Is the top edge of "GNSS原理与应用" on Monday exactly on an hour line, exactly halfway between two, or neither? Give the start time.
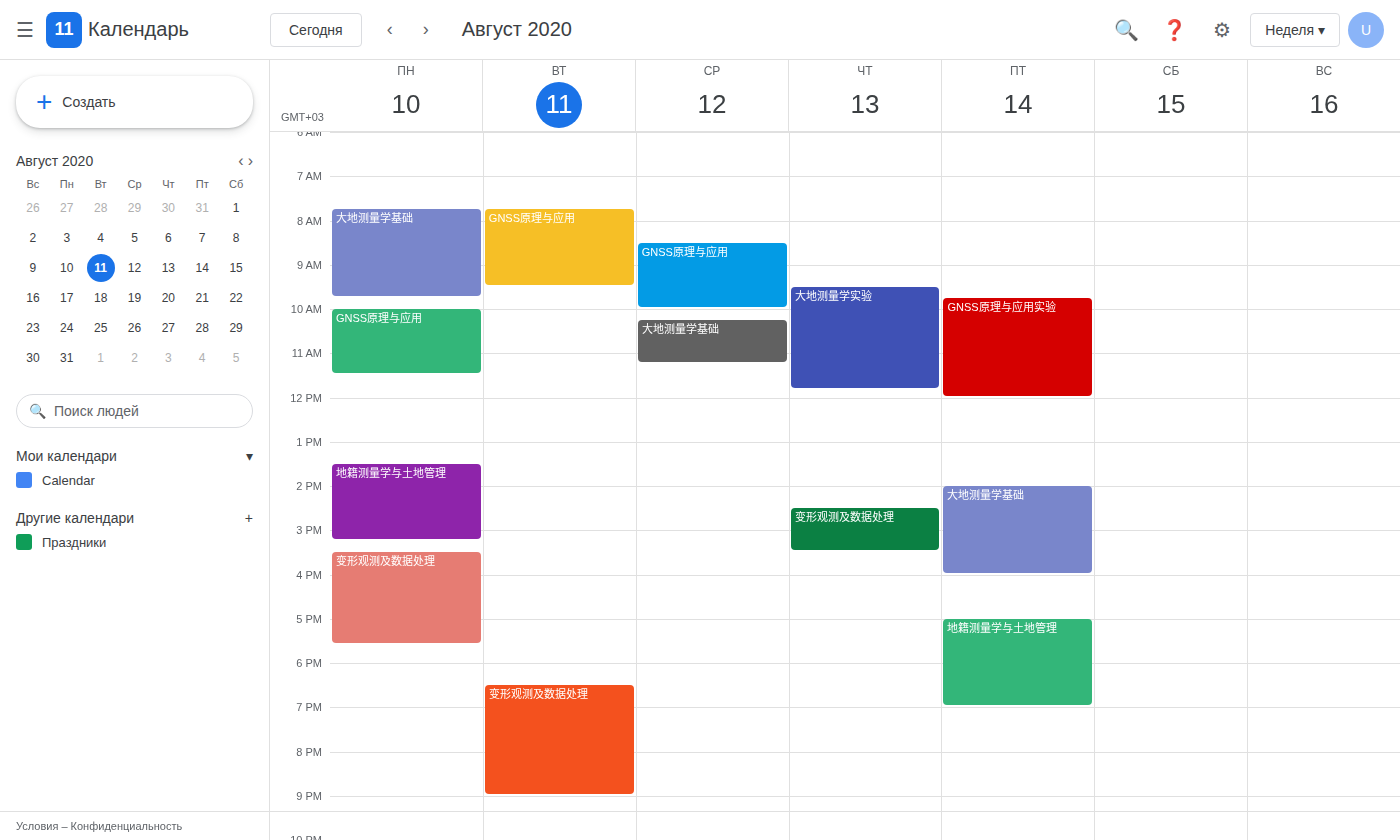
10:00 AM -- exactly on the 10 AM line.